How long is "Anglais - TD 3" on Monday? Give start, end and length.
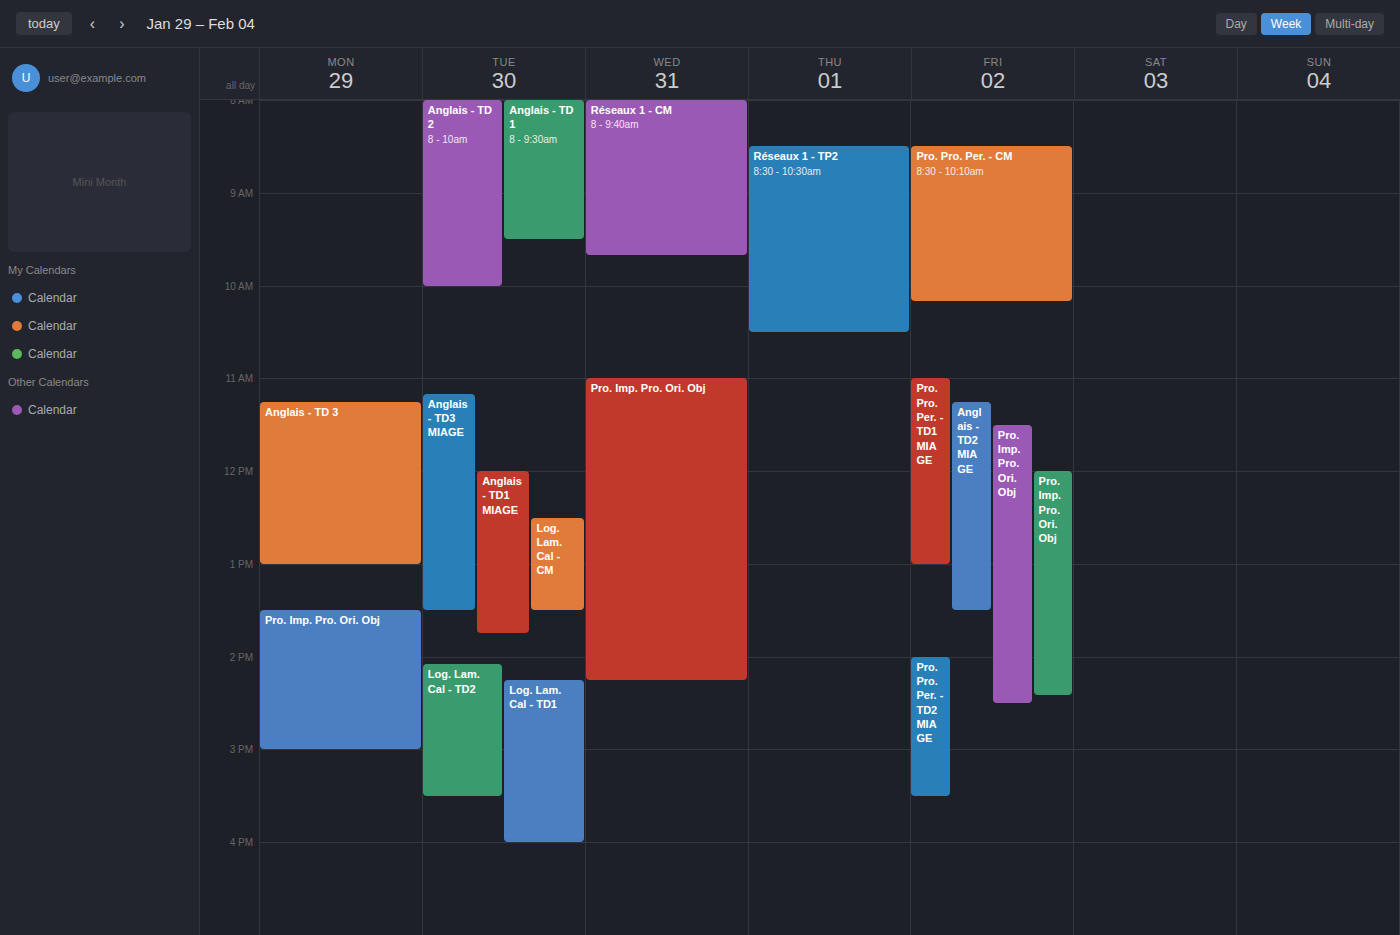
11:15 AM to 1:00 PM, 1 hour 45 minutes